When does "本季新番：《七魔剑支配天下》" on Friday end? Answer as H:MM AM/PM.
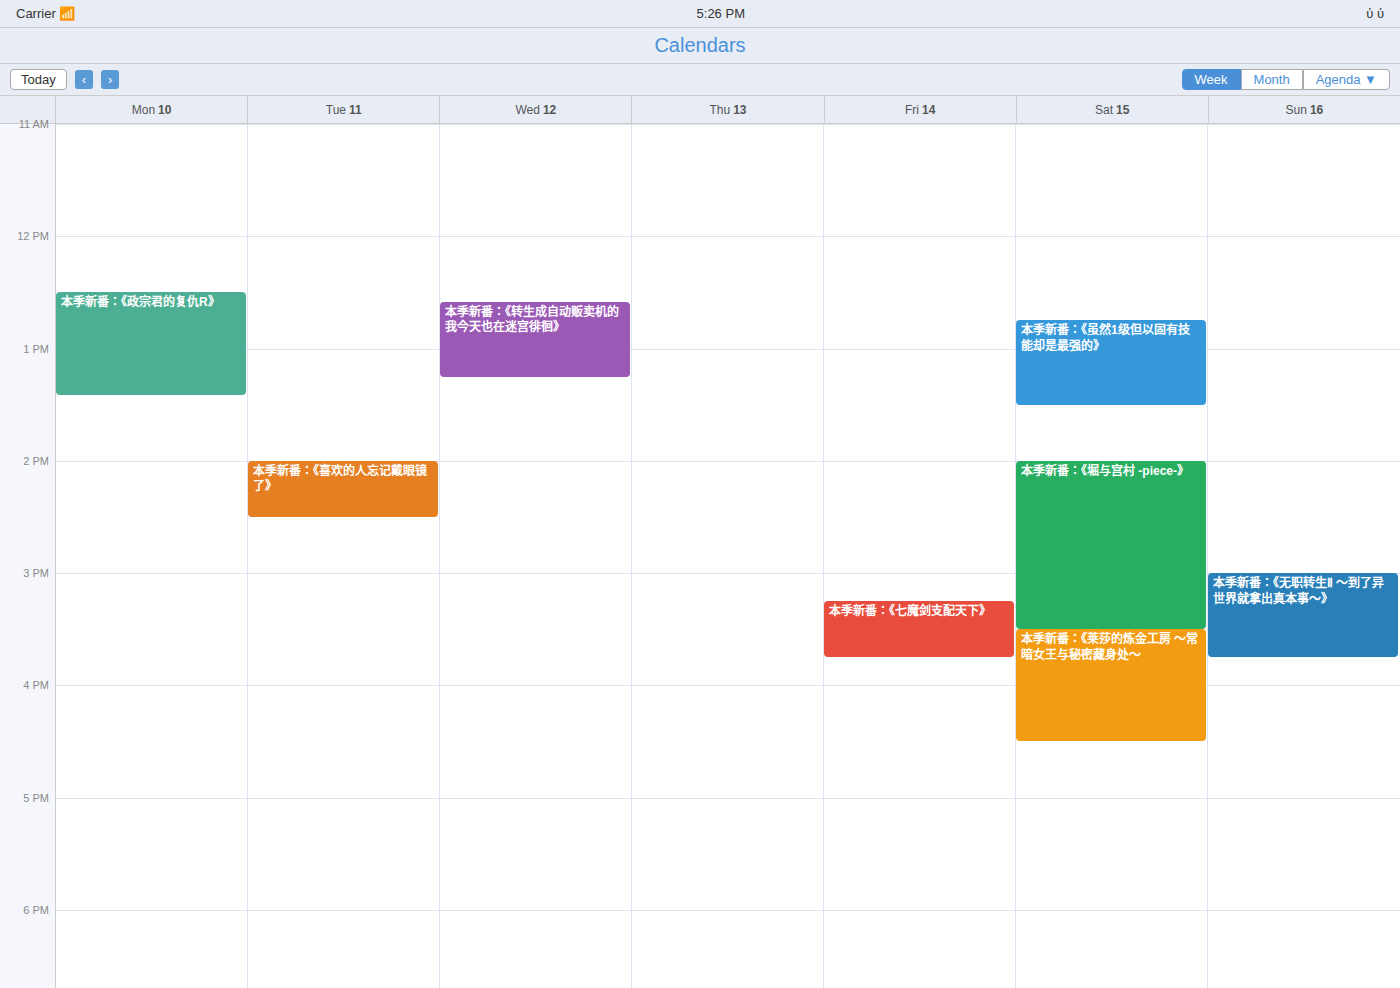
3:45 PM